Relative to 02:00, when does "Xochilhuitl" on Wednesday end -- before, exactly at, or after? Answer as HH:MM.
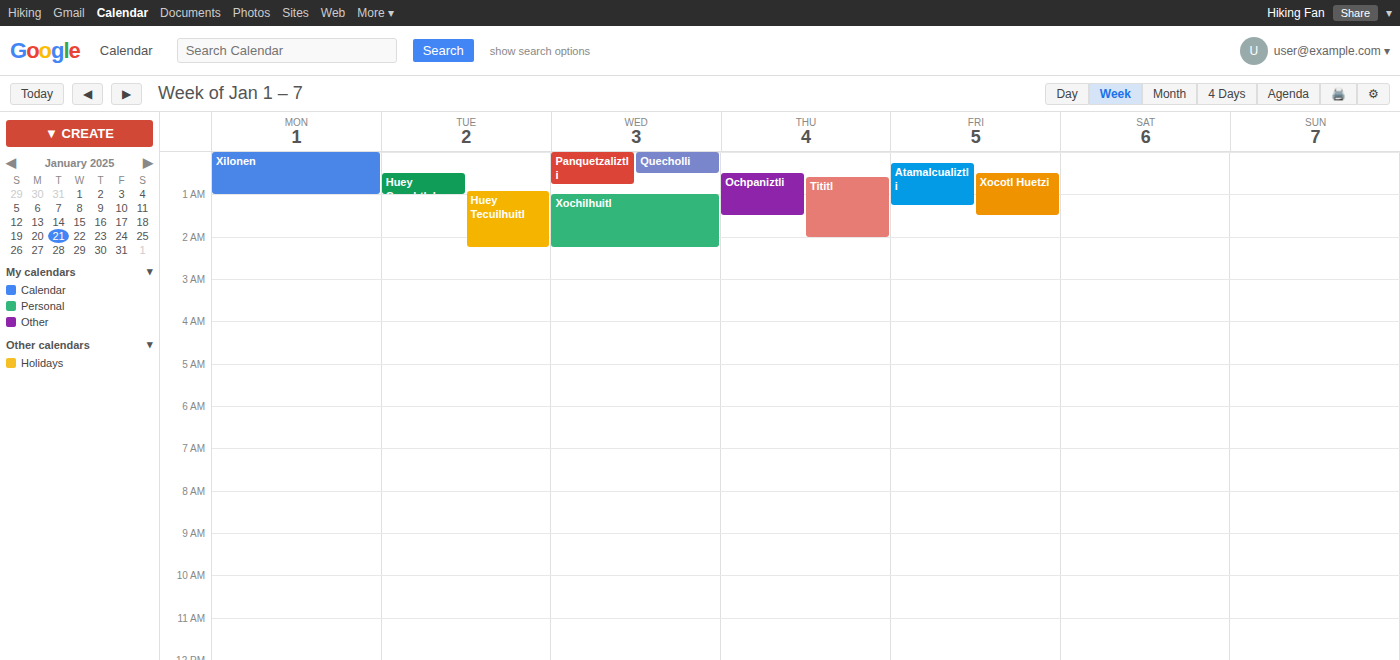
02:15 -- after 02:00, 15 minutes below the 02:00 line.